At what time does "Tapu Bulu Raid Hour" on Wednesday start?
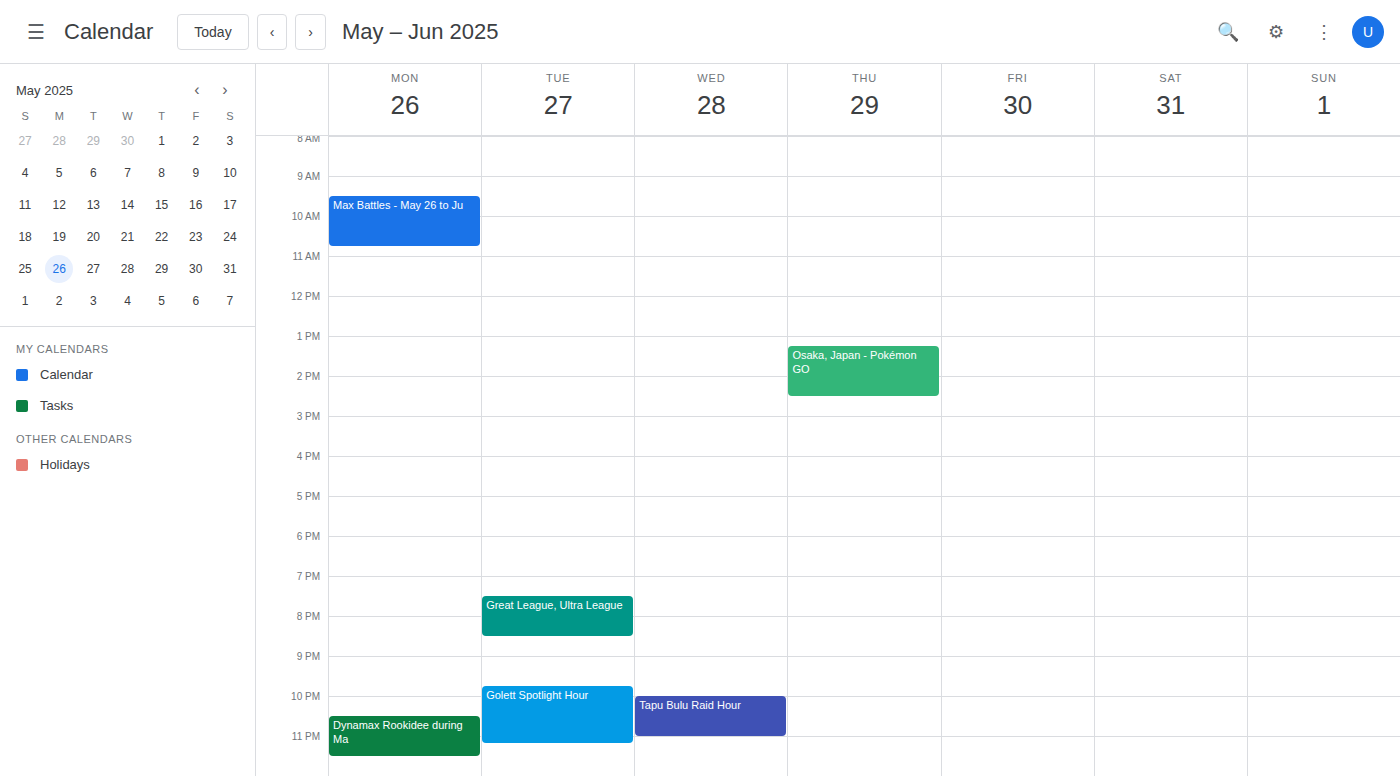
10:00 PM